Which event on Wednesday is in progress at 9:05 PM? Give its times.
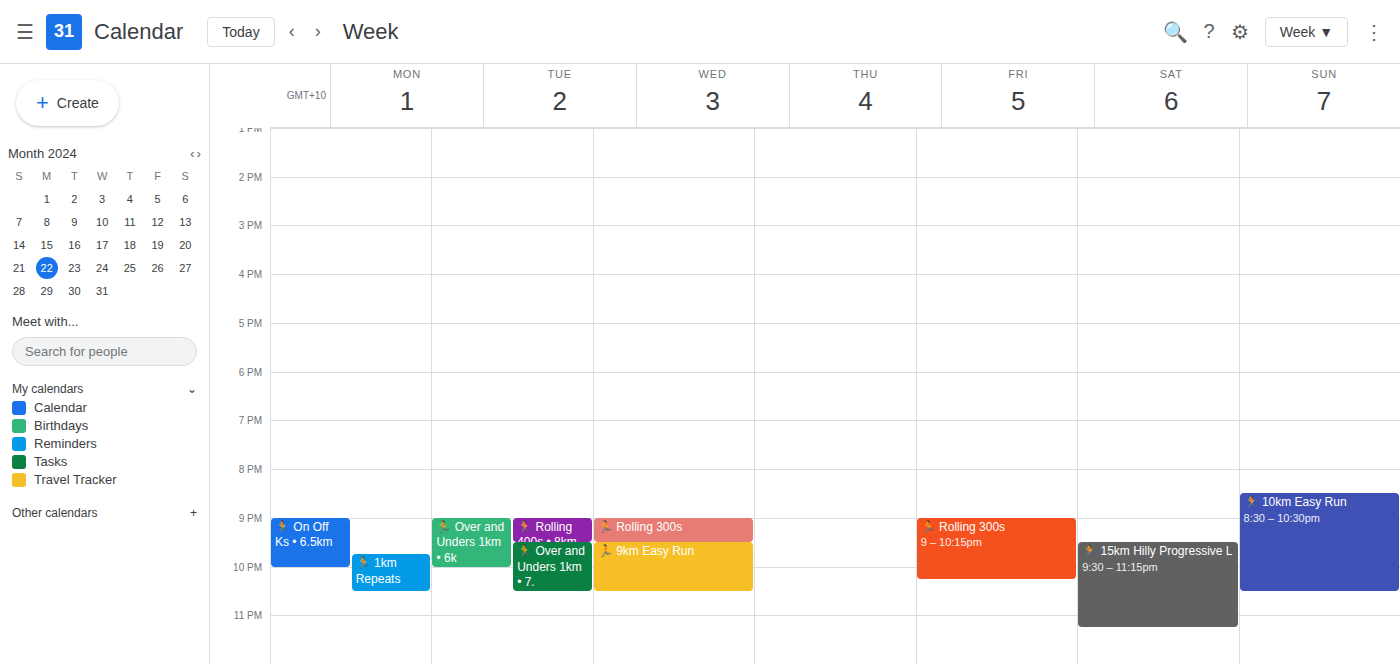
"🏃 Rolling 300s", 9:00 PM to 9:30 PM